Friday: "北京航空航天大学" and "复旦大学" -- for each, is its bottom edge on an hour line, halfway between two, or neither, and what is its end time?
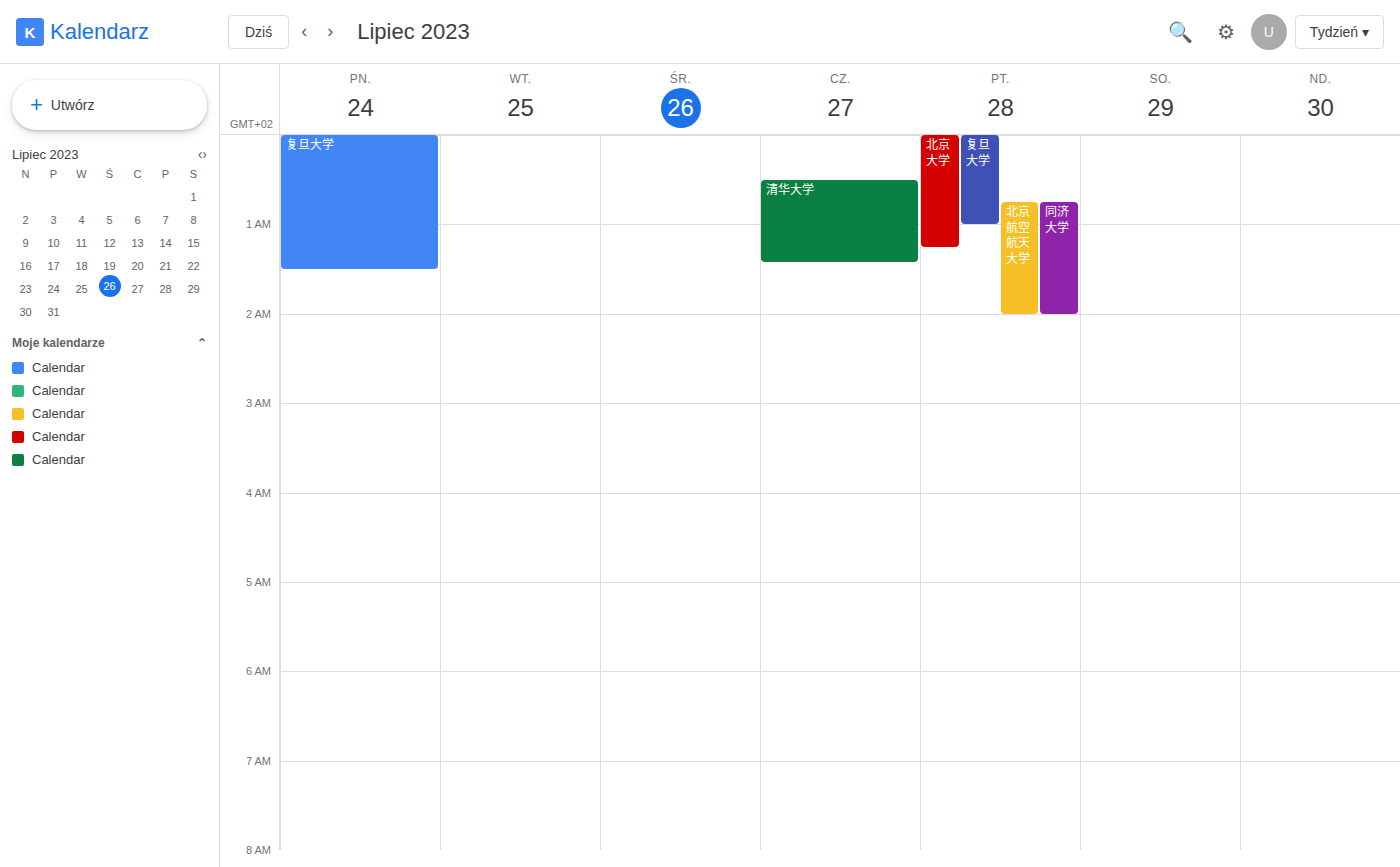
"北京航空航天大学": 02:00, exactly on the 02:00 line. "复旦大学": 01:00, exactly on the 01:00 line.